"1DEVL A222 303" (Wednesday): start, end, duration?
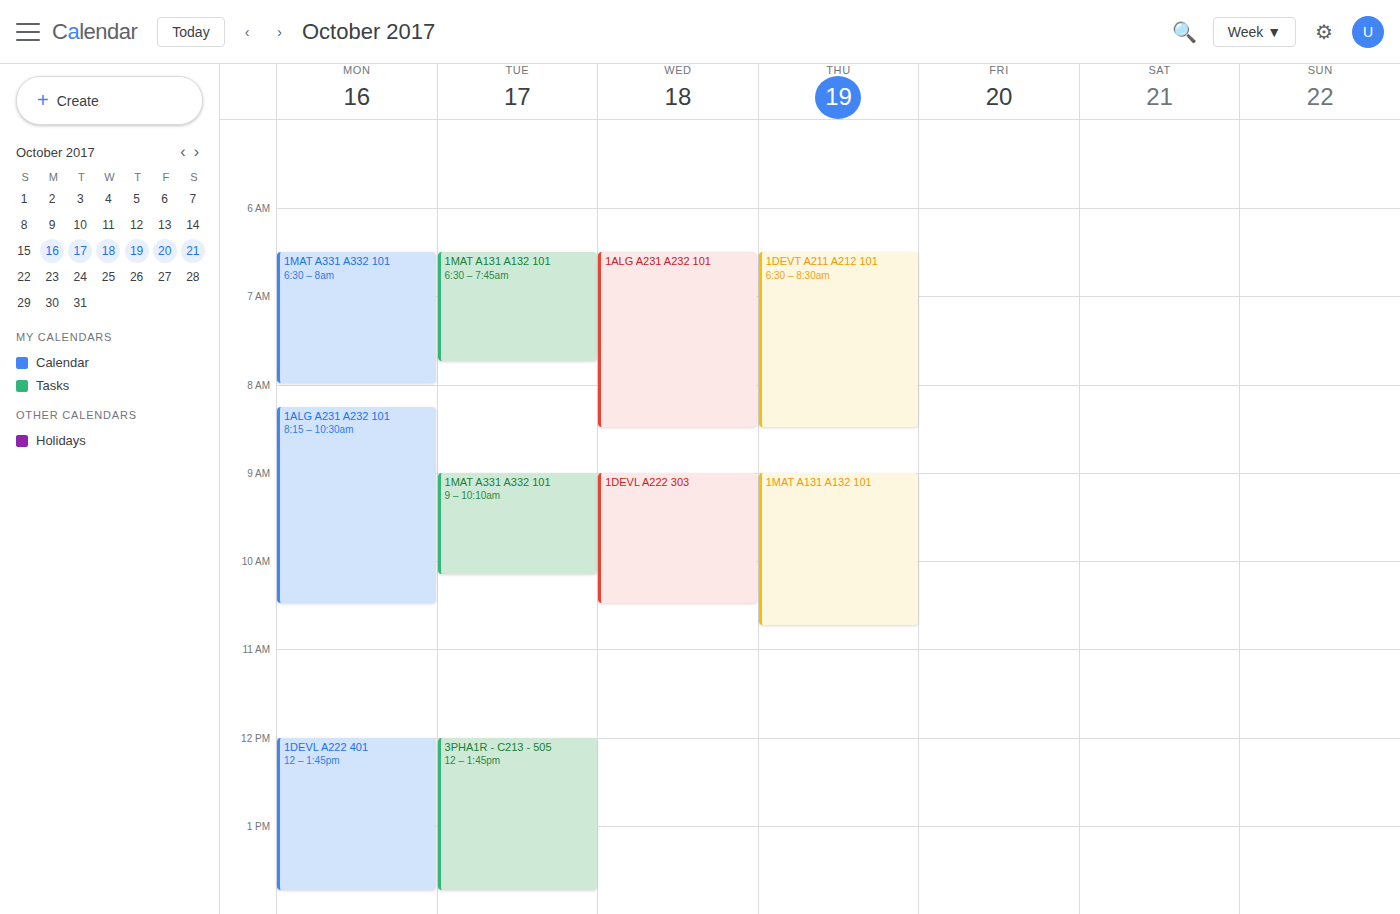
9:00 AM to 10:30 AM, 1 hour 30 minutes